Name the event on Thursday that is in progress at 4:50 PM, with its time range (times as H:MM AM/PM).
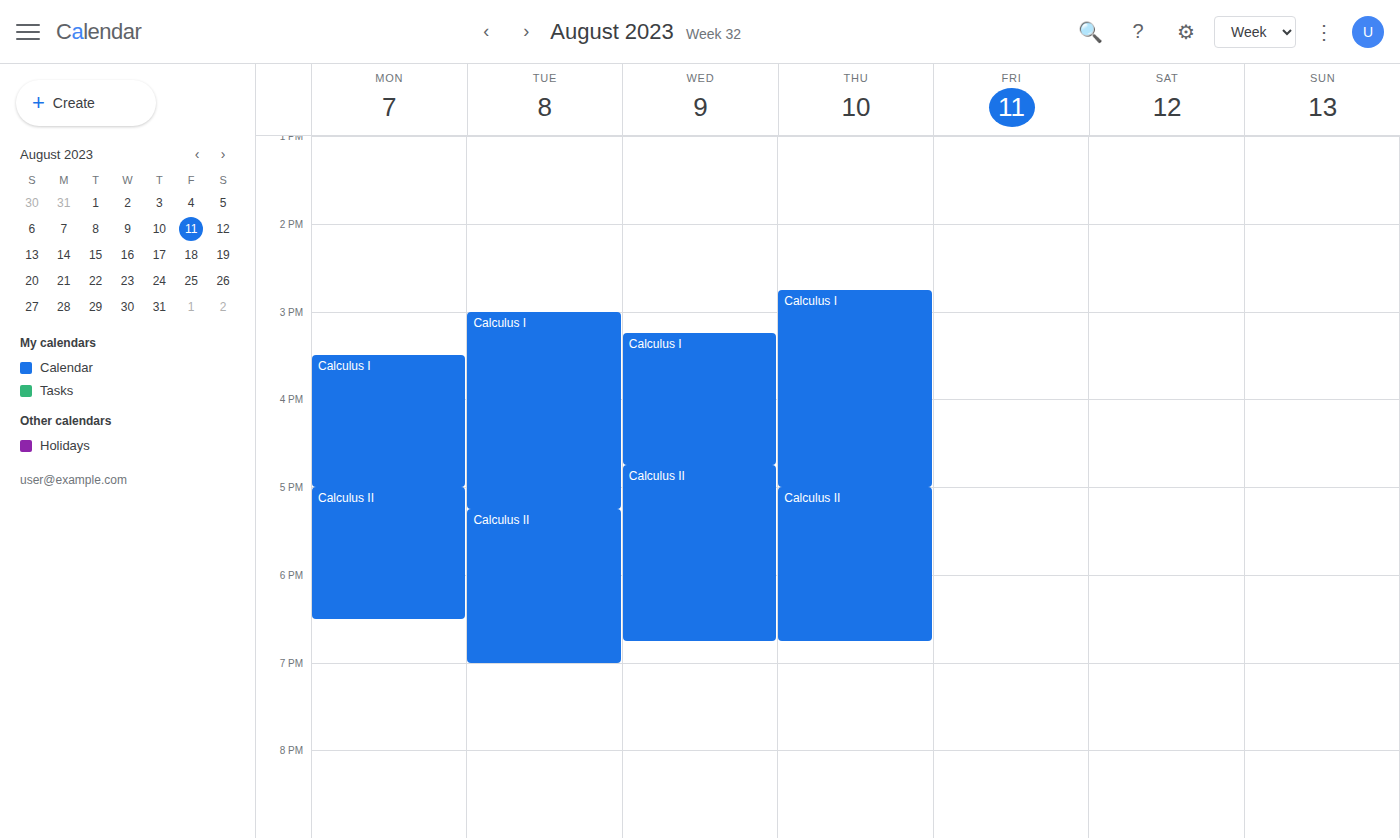
"Calculus I", 2:45 PM to 5:00 PM